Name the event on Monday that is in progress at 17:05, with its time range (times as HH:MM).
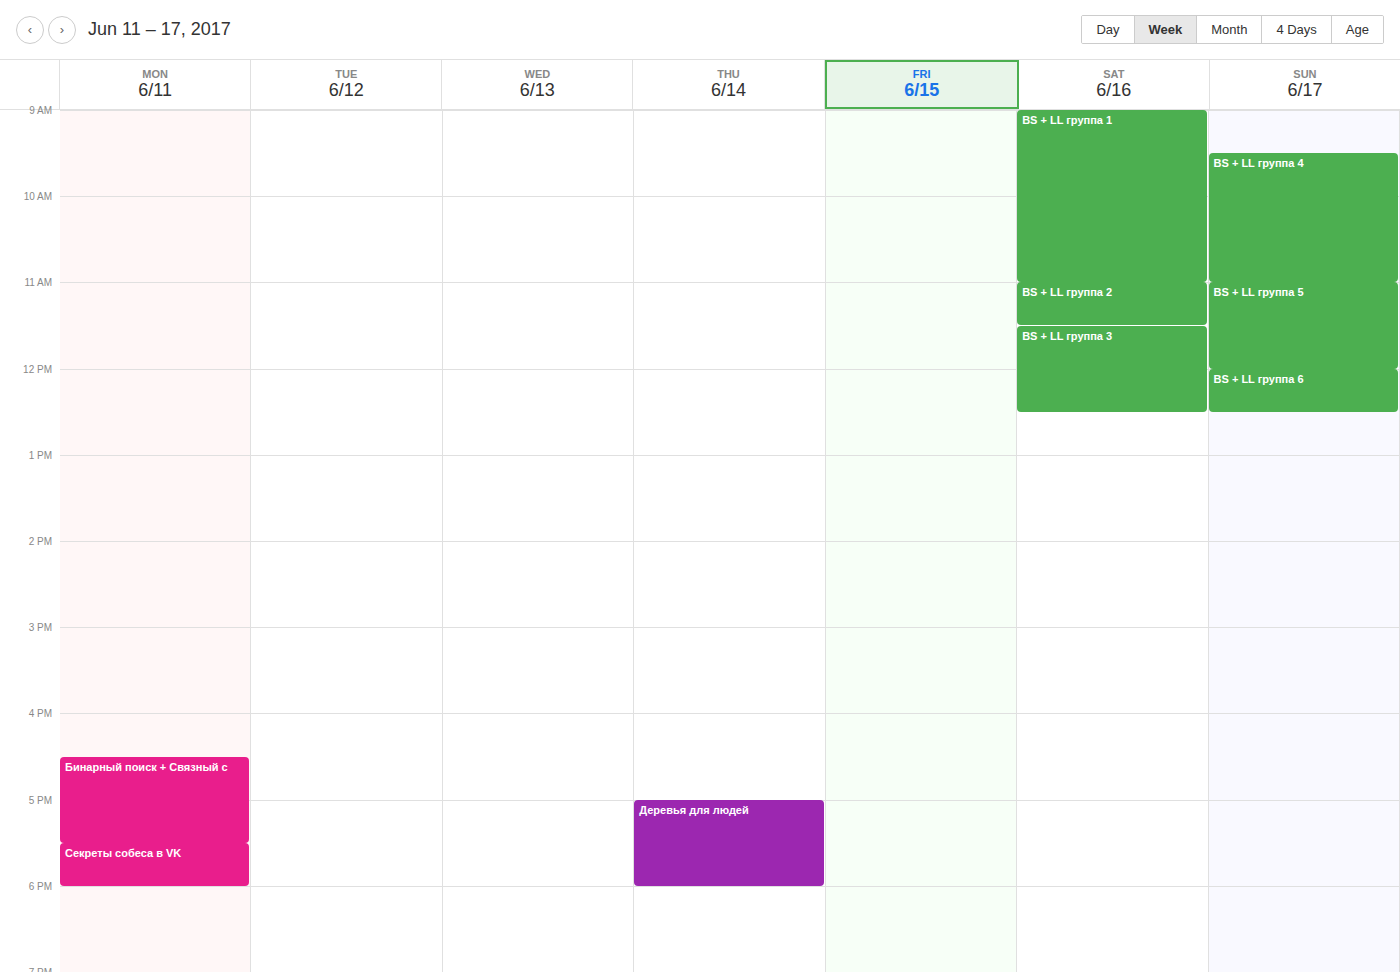
"Бинарный поиск + Связный с", 16:30 to 17:30